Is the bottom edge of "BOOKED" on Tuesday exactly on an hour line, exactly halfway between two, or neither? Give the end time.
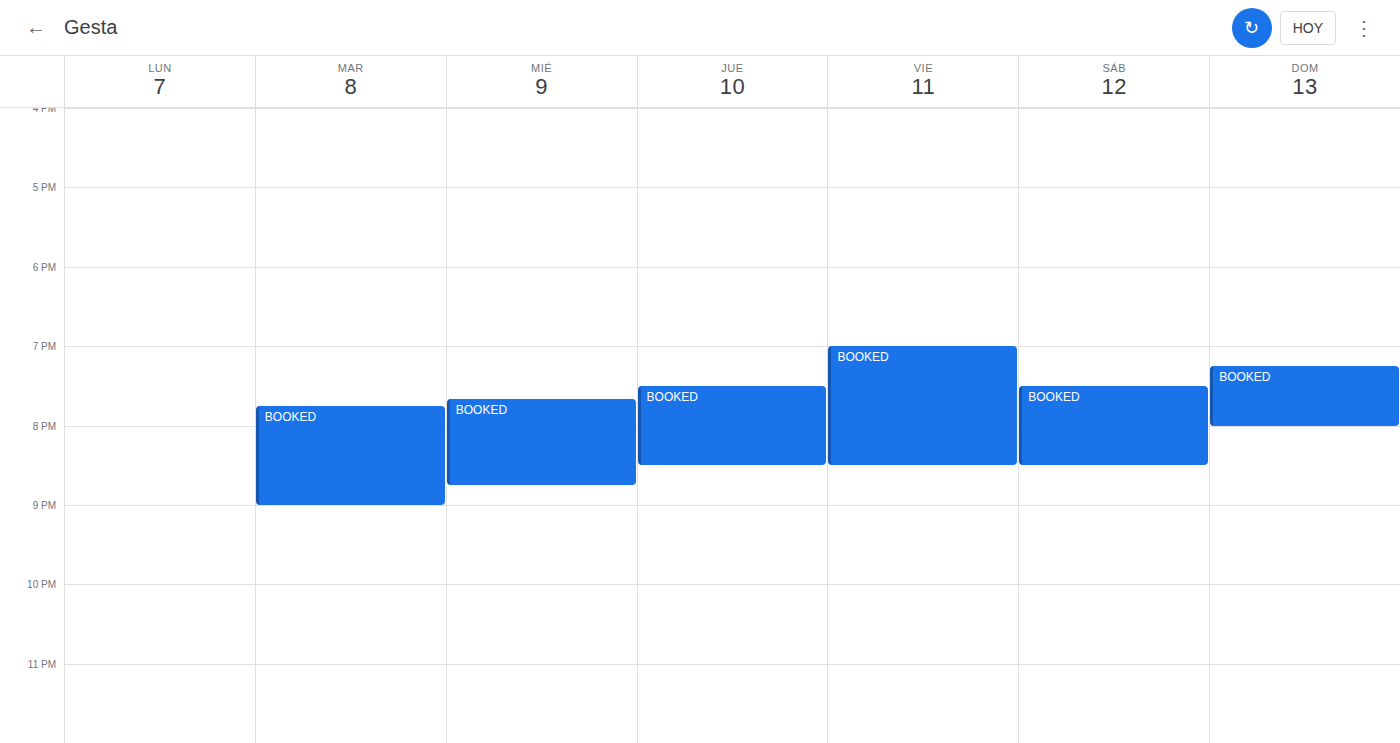
9:00 PM -- exactly on the 9 PM line.